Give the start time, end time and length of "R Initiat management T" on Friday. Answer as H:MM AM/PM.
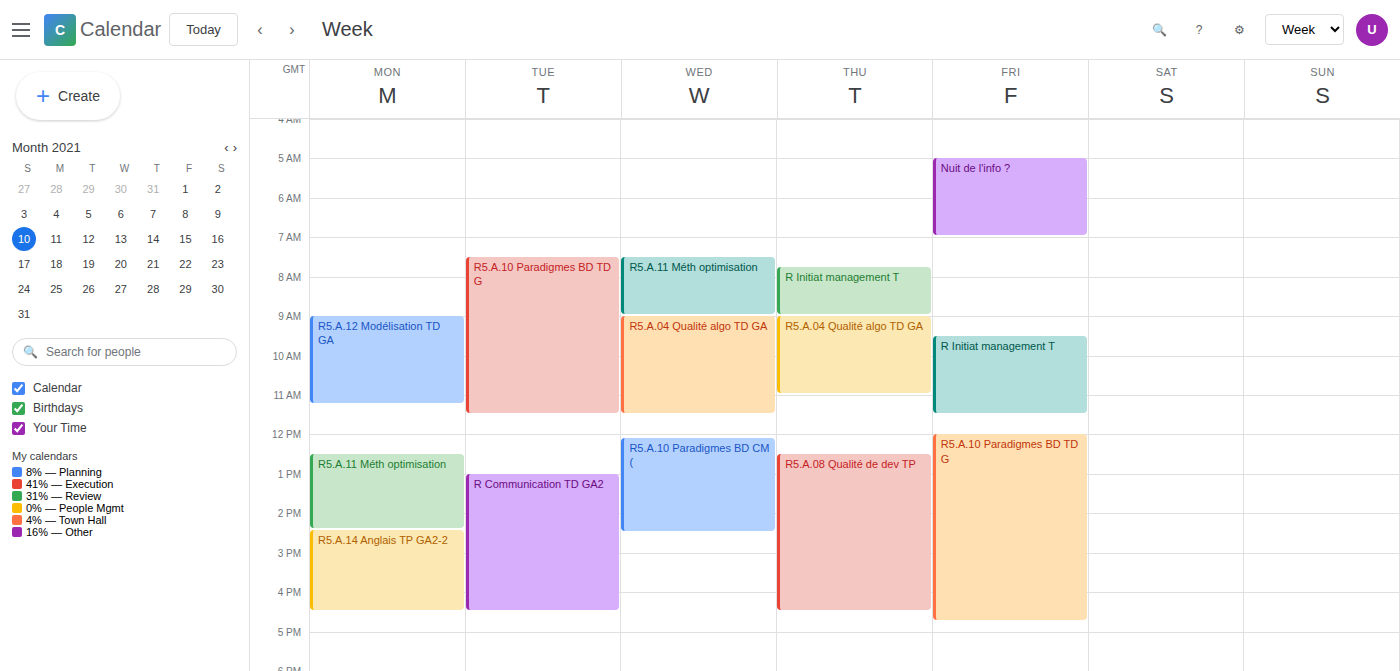
9:30 AM to 11:30 AM, 2 hours